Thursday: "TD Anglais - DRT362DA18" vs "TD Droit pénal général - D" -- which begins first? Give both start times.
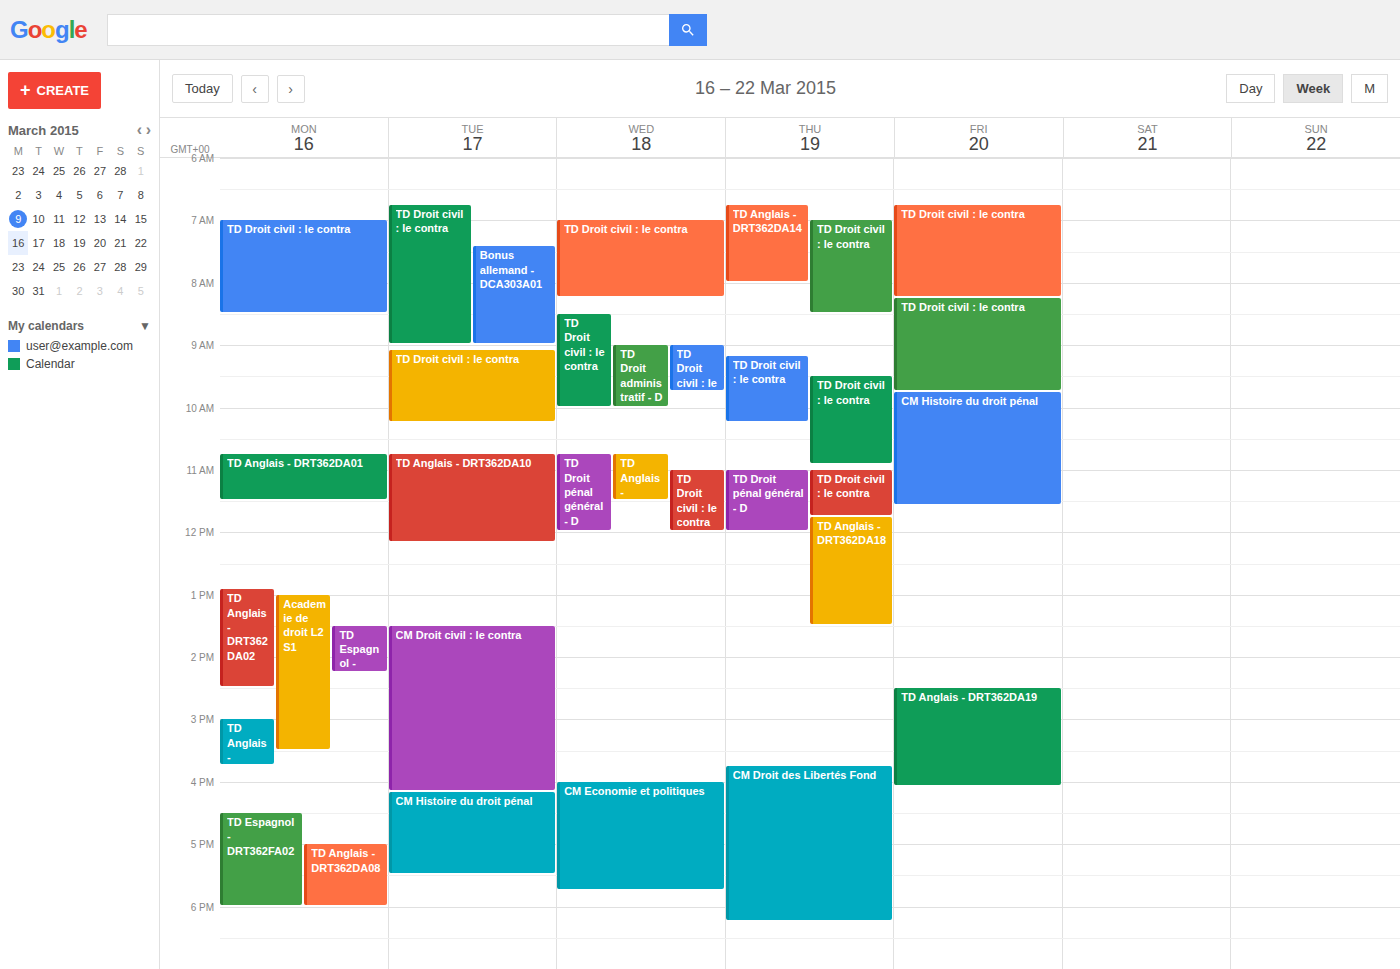
"TD Droit pénal général - D" 11:00 AM; "TD Anglais - DRT362DA18" 11:45 AM.